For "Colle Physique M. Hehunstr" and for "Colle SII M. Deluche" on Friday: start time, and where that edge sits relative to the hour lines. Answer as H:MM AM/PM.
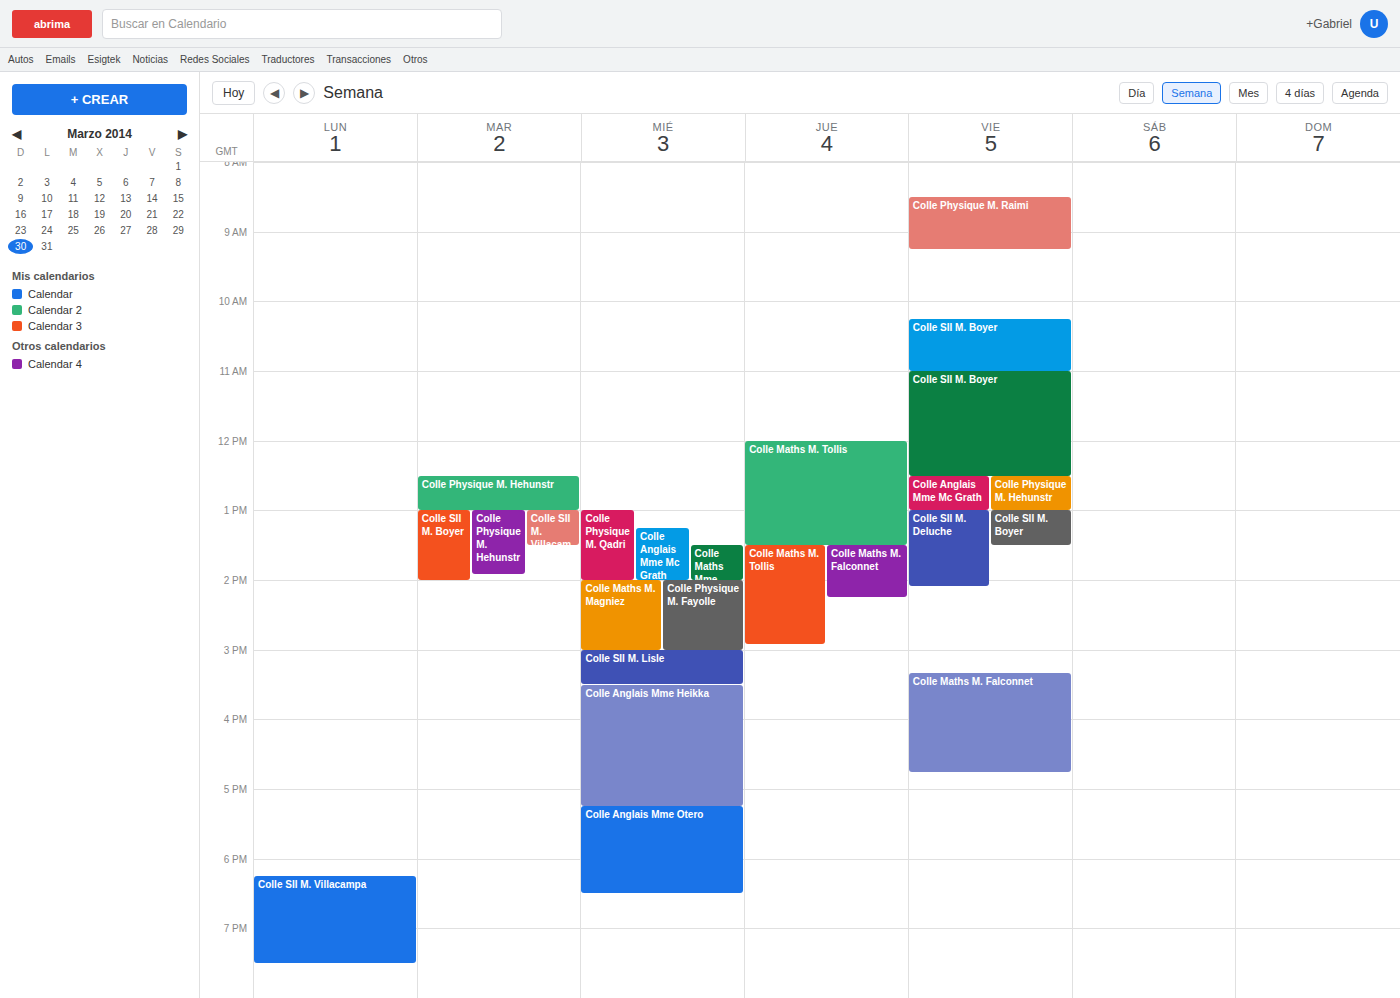
"Colle Physique M. Hehunstr": 12:30 PM, halfway between the 12 PM and 1 PM lines. "Colle SII M. Deluche": 1:00 PM, exactly on the 1 PM line.